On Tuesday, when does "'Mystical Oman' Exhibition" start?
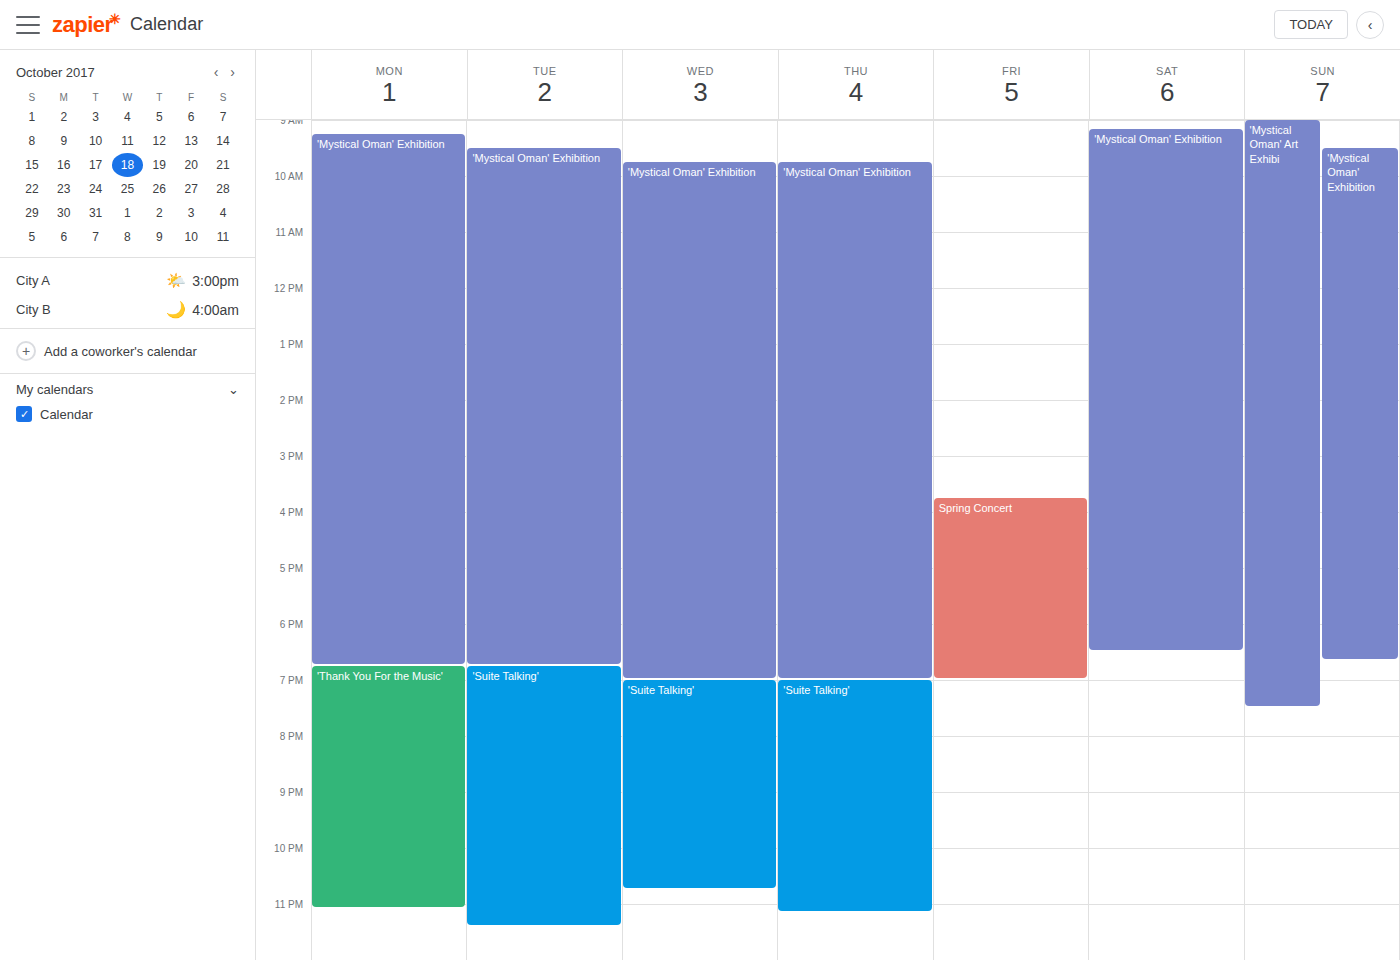
9:30 AM